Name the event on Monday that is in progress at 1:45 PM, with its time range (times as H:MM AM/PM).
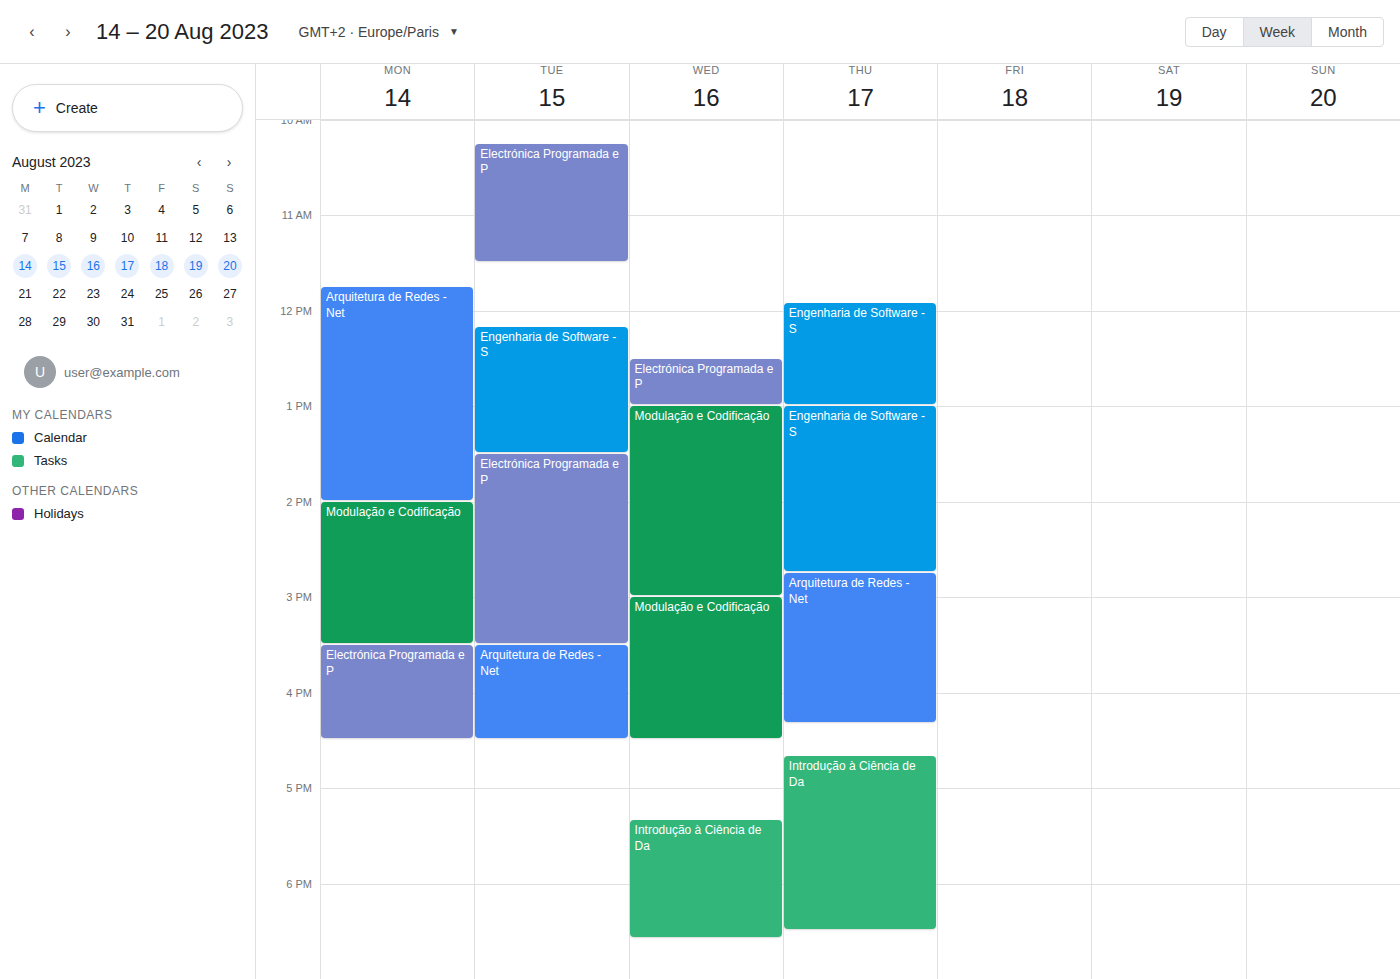
"Arquitetura de Redes - Net", 11:45 AM to 2:00 PM